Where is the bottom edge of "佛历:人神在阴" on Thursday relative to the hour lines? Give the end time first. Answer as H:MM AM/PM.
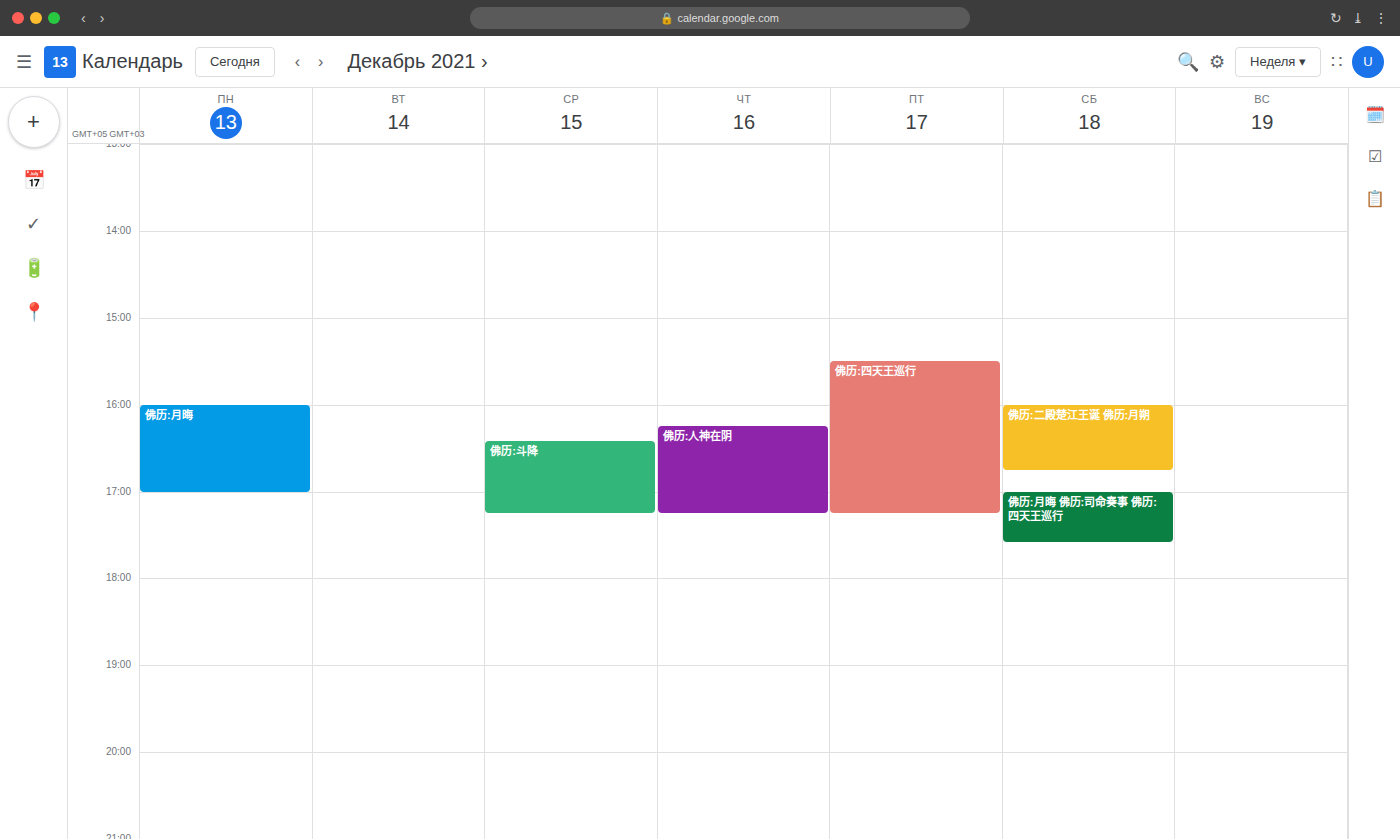
5:15 PM -- neither: a quarter of the way from the 5 PM line to the 6 PM line.